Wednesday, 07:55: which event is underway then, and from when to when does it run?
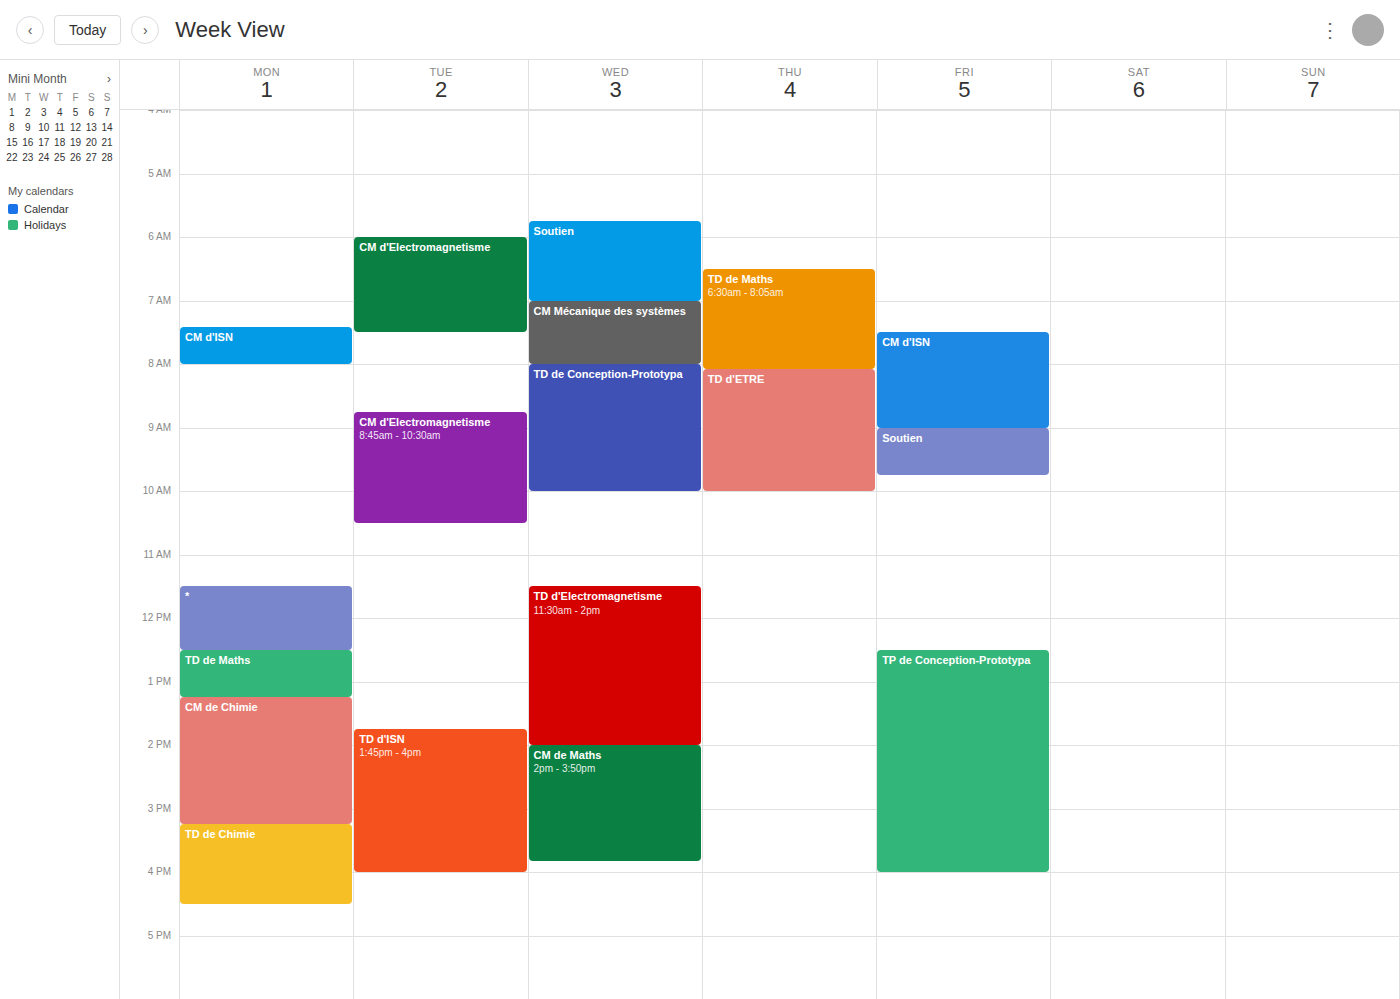
"CM Mécanique des systèmes", 07:00 to 08:00